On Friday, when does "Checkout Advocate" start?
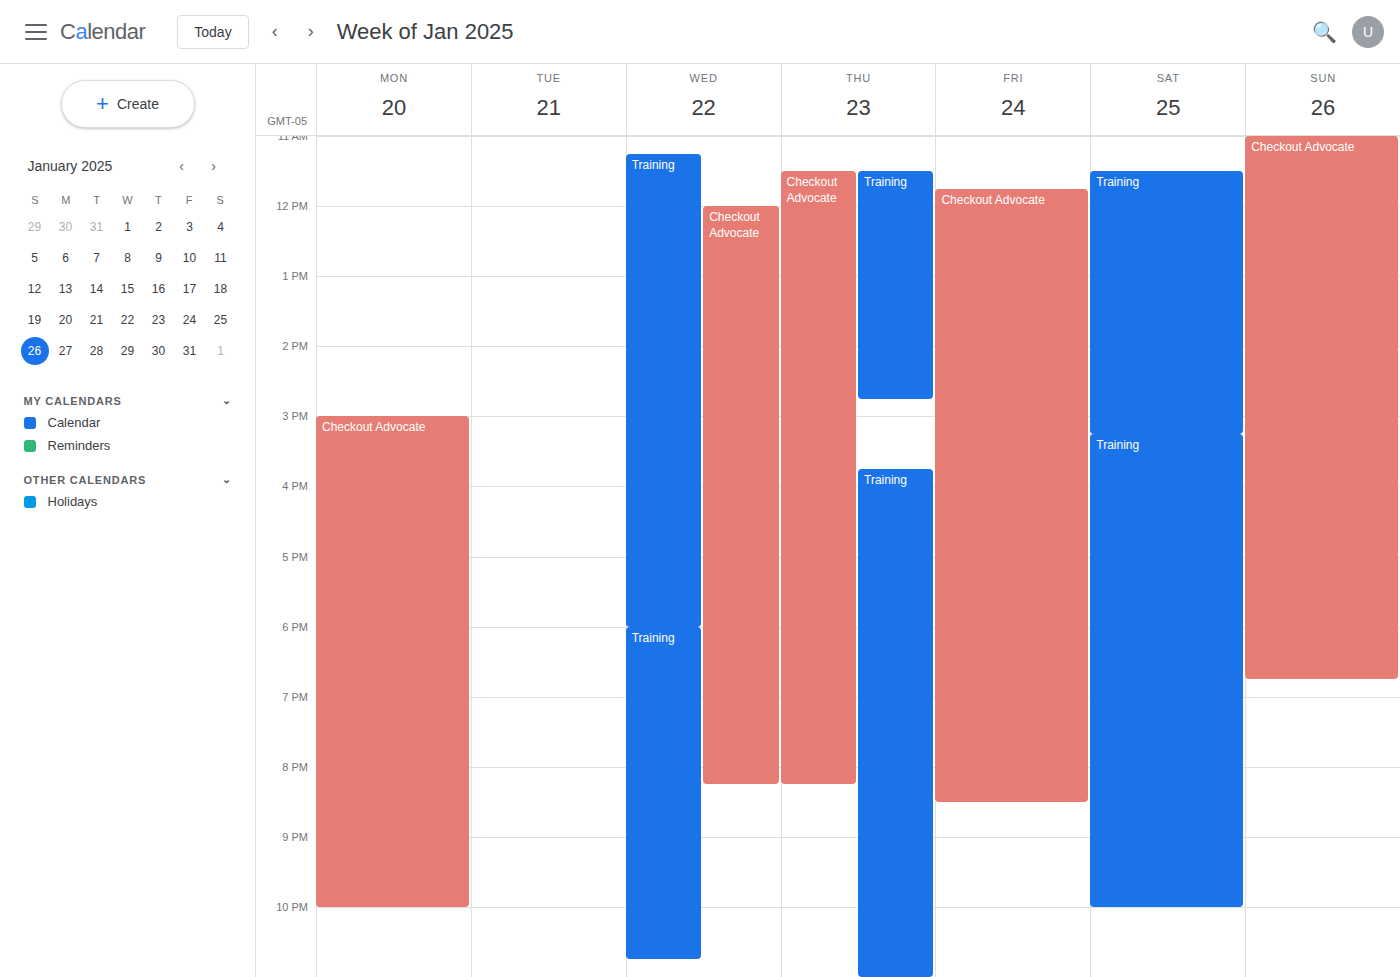
11:45 AM